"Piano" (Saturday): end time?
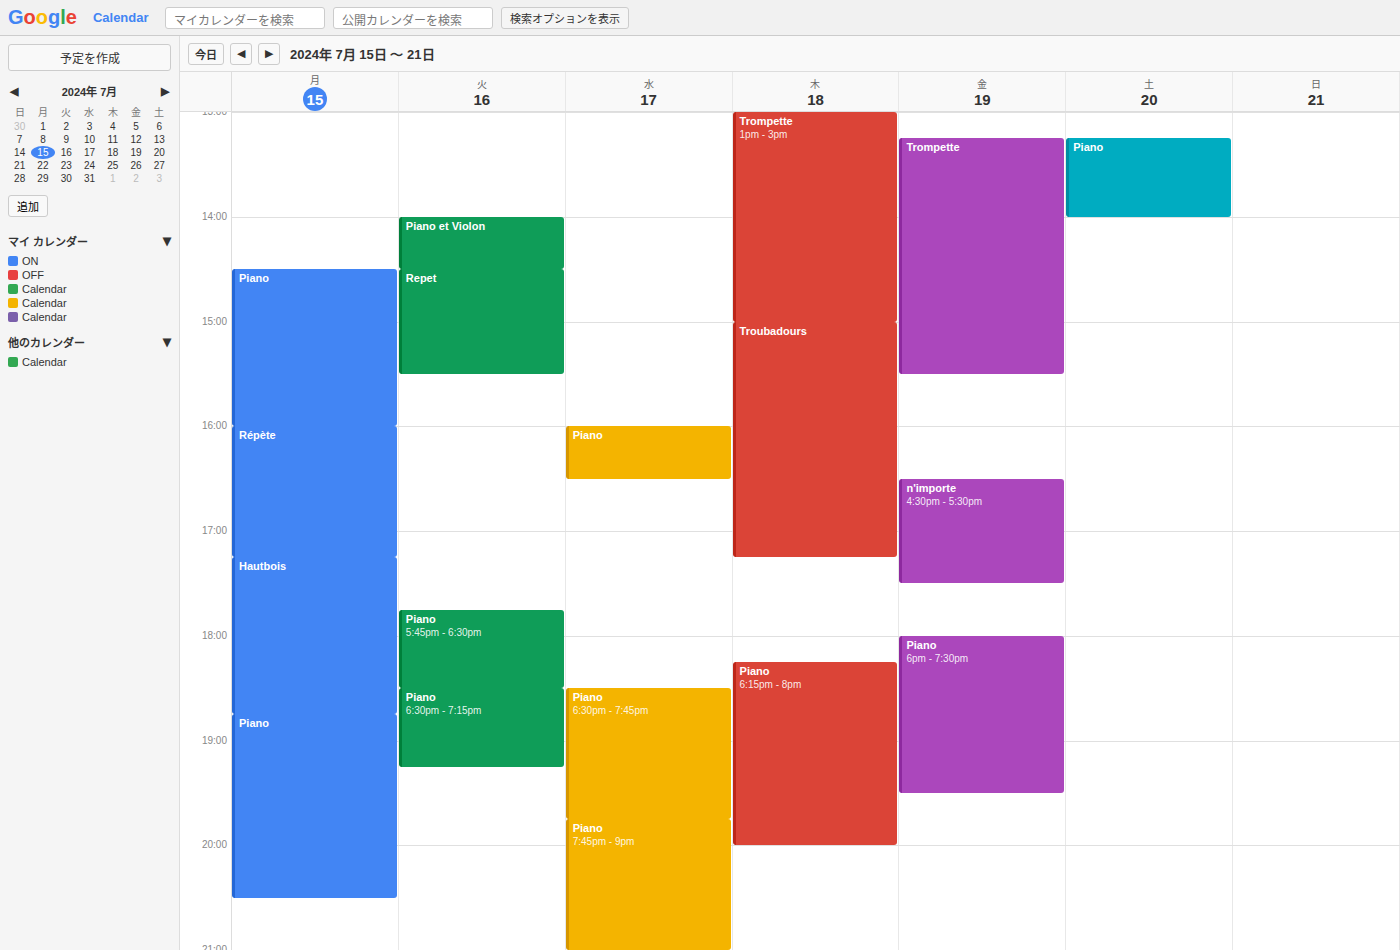
2:00 PM